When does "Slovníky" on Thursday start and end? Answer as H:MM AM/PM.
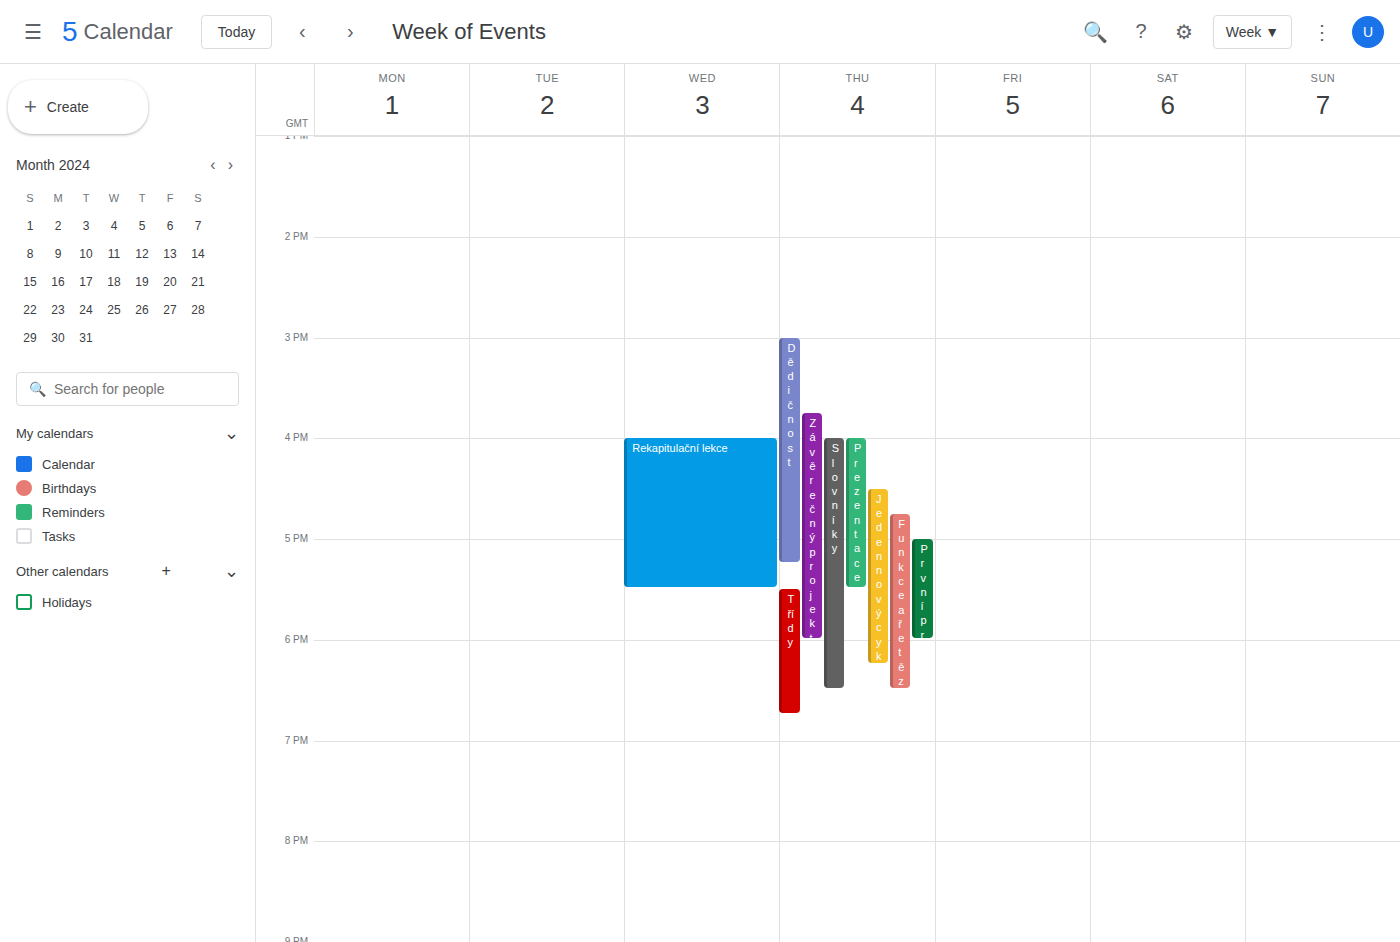
4:00 PM to 6:30 PM